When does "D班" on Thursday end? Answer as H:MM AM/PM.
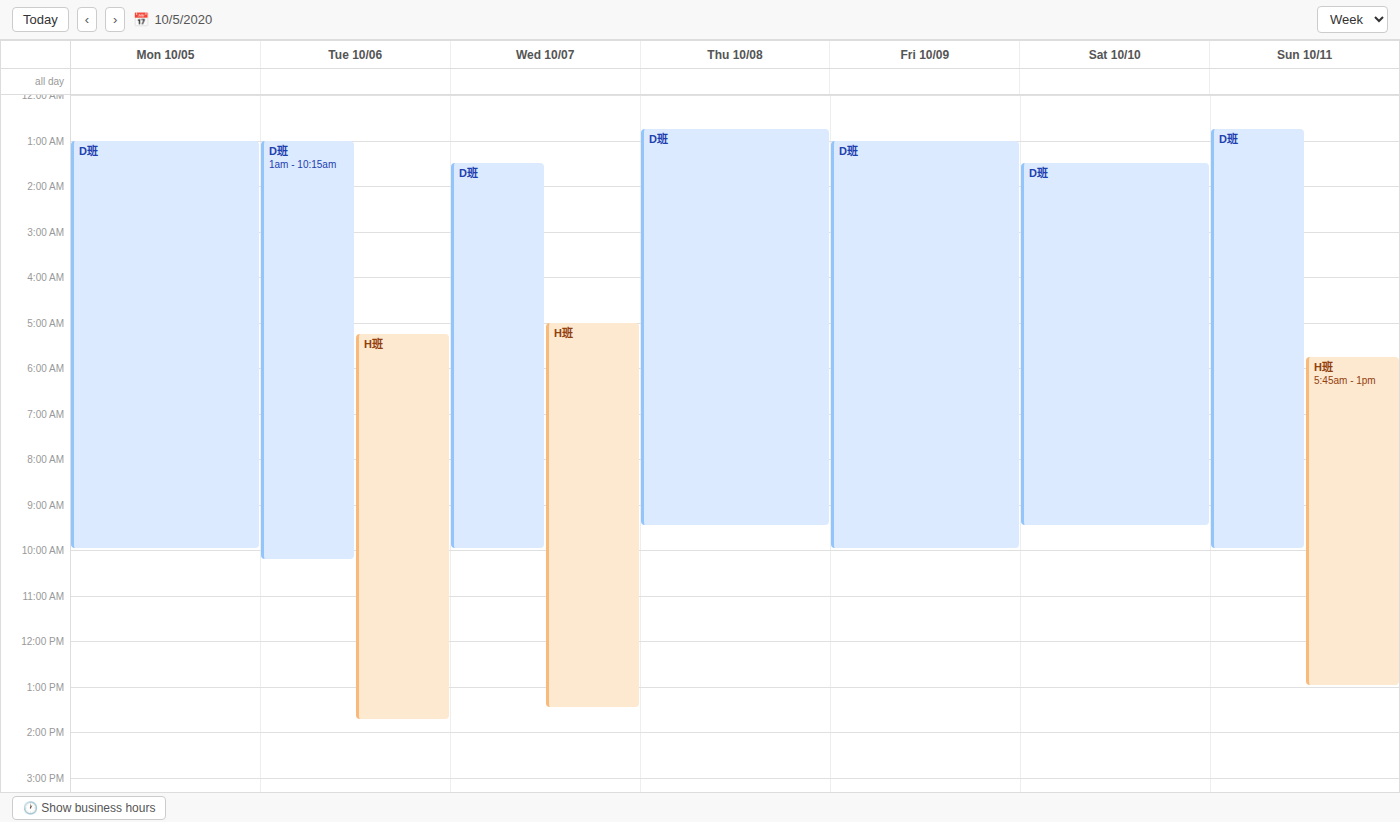
9:30 AM